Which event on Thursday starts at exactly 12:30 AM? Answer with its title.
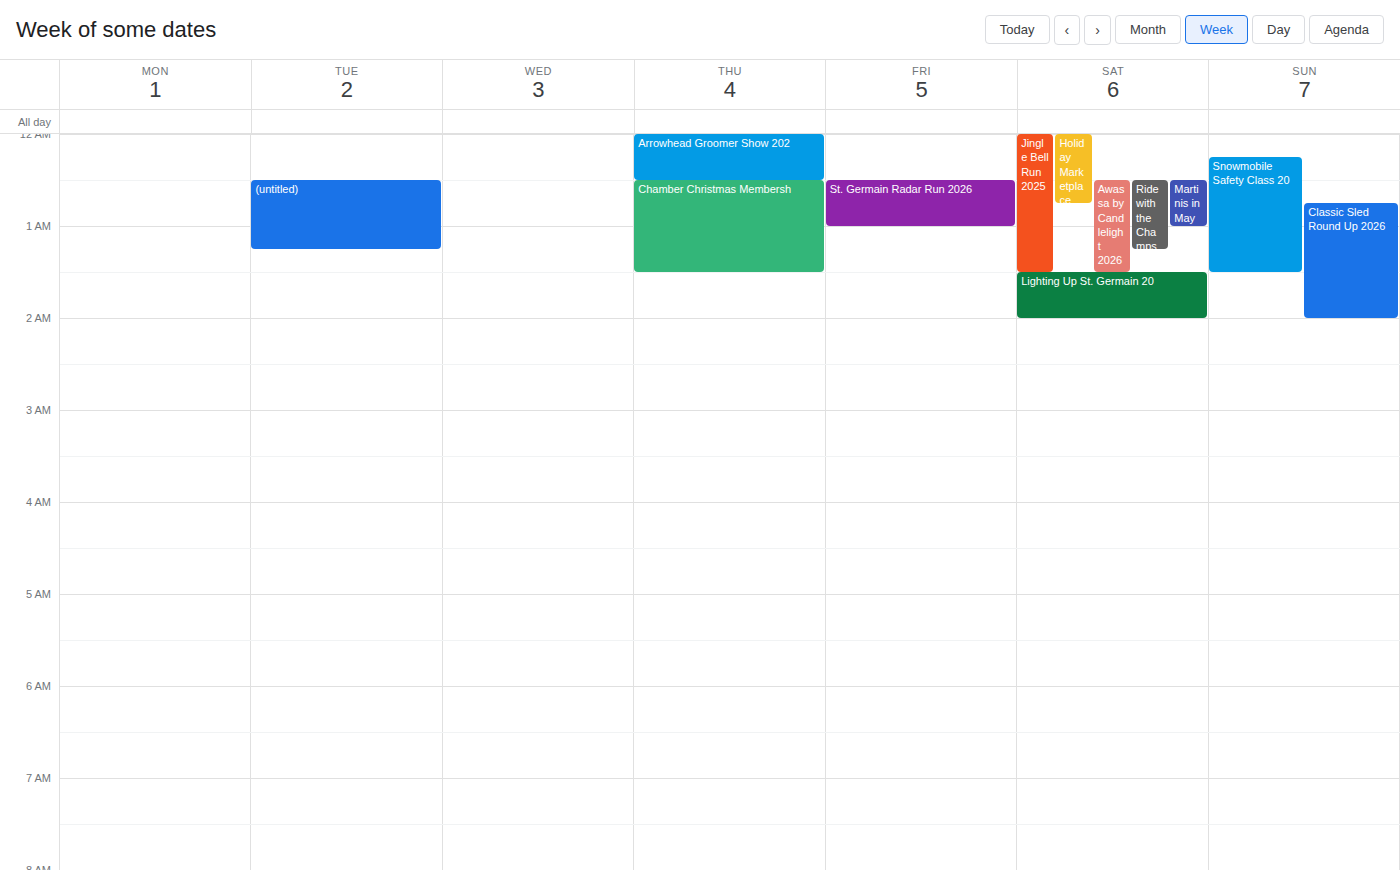
"Chamber Christmas Membersh"